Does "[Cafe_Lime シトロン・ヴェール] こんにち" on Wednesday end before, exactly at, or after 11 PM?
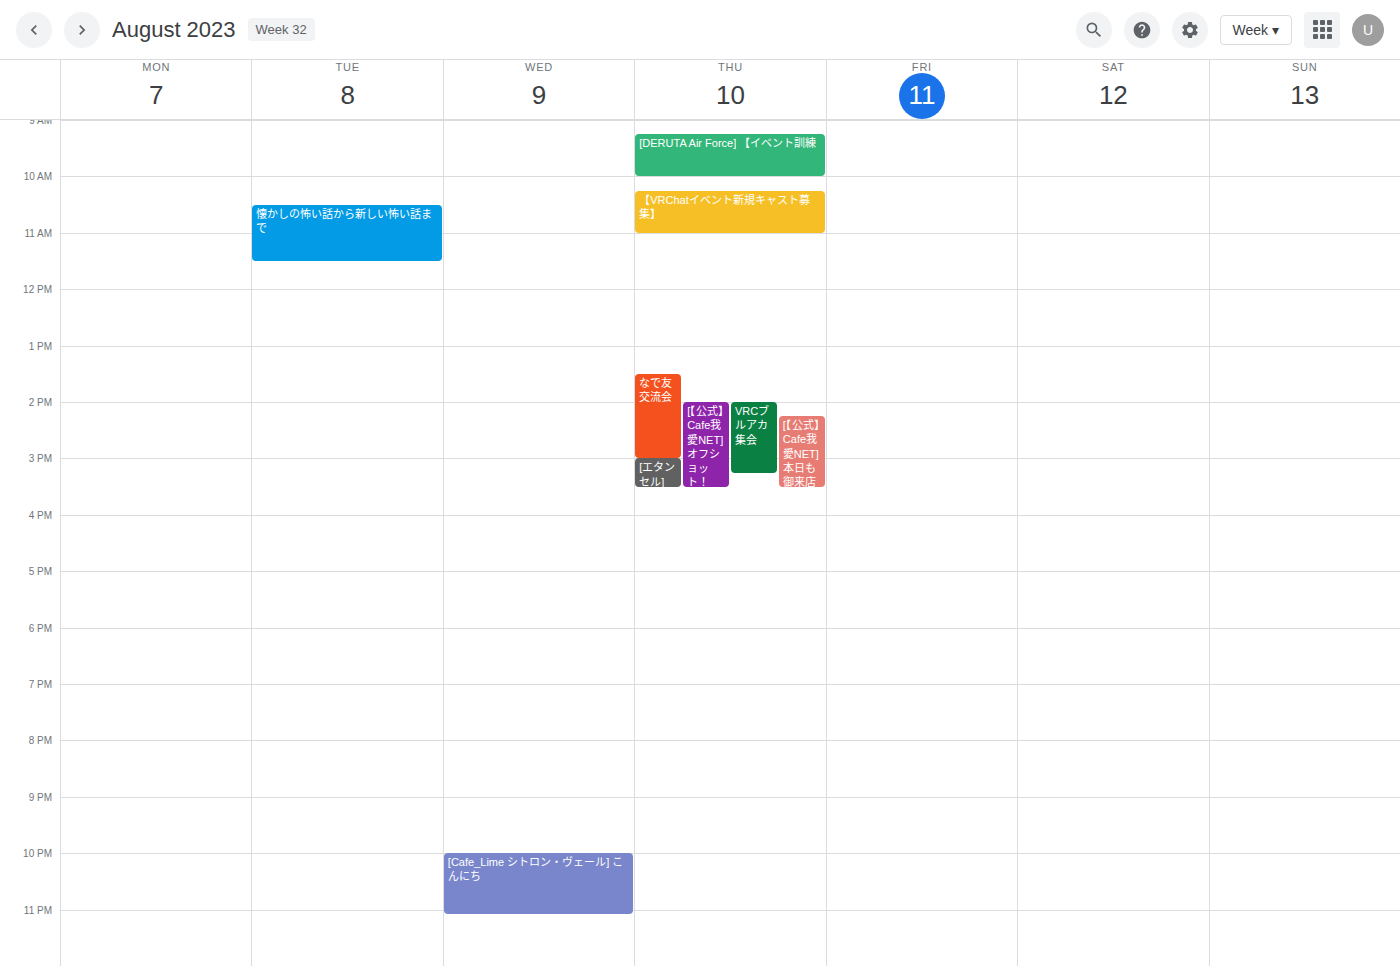
11:05 PM -- after 11 PM, 5 minutes below the 11 PM line.